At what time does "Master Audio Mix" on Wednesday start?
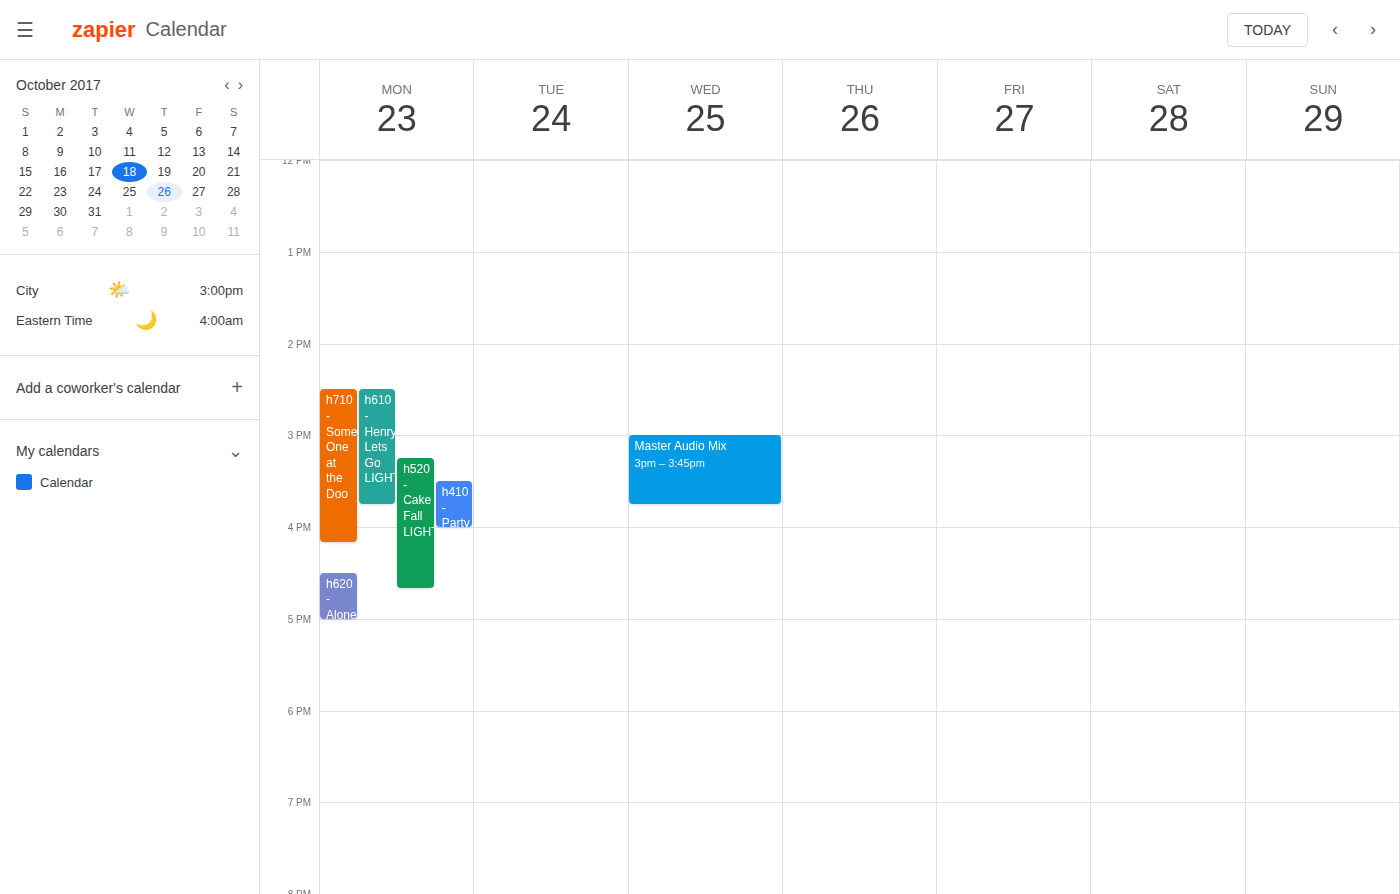
3:00 PM